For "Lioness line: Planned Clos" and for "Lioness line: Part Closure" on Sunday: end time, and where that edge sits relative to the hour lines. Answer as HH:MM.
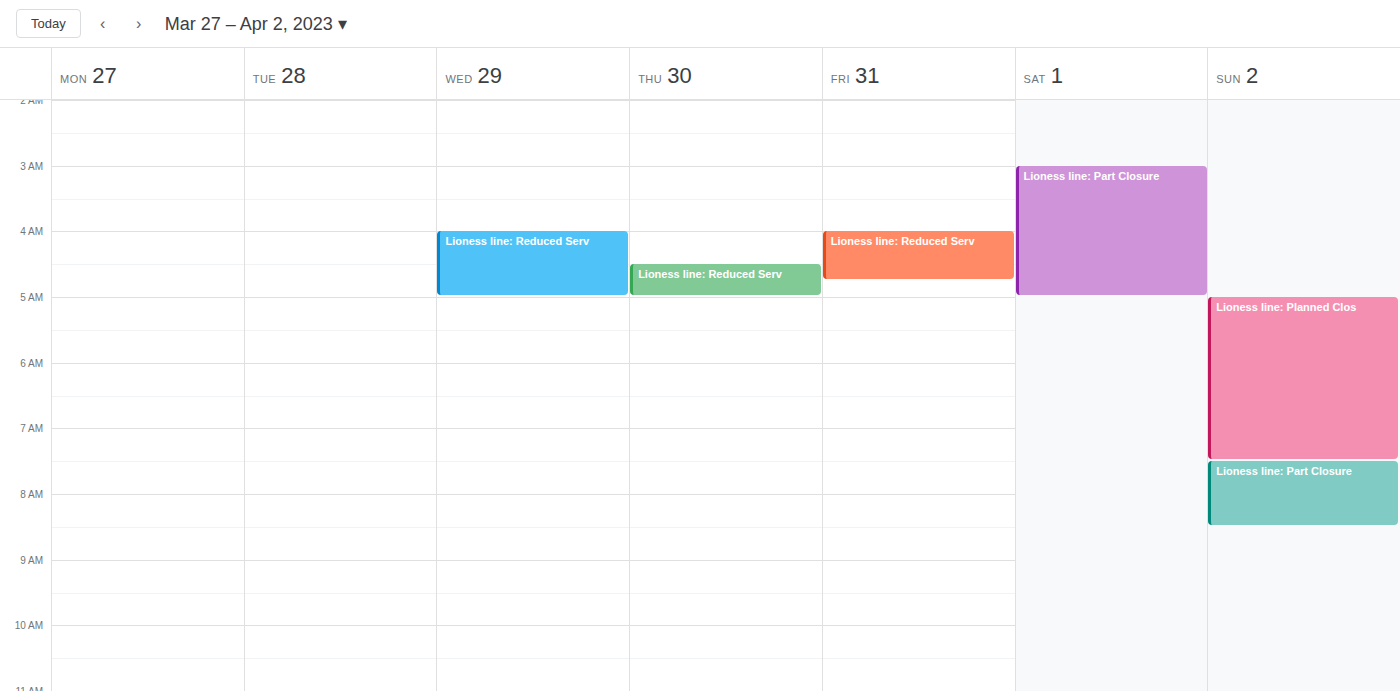
"Lioness line: Planned Clos": 07:30, halfway between the 07:00 and 08:00 lines. "Lioness line: Part Closure": 08:30, halfway between the 08:00 and 09:00 lines.